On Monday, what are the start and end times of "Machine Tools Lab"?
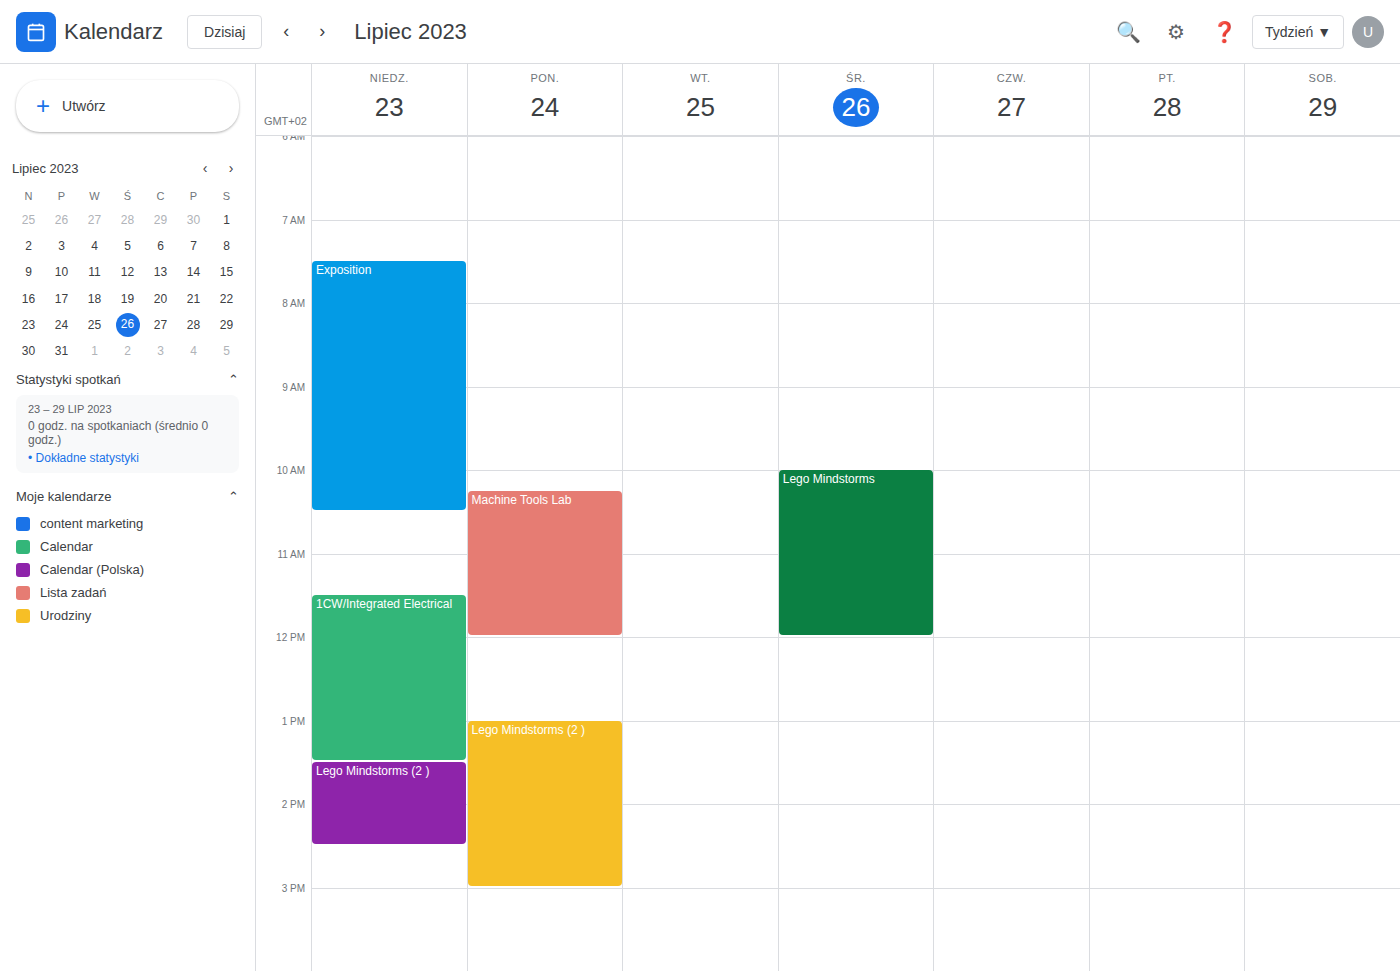
10:15 AM to 12:00 PM